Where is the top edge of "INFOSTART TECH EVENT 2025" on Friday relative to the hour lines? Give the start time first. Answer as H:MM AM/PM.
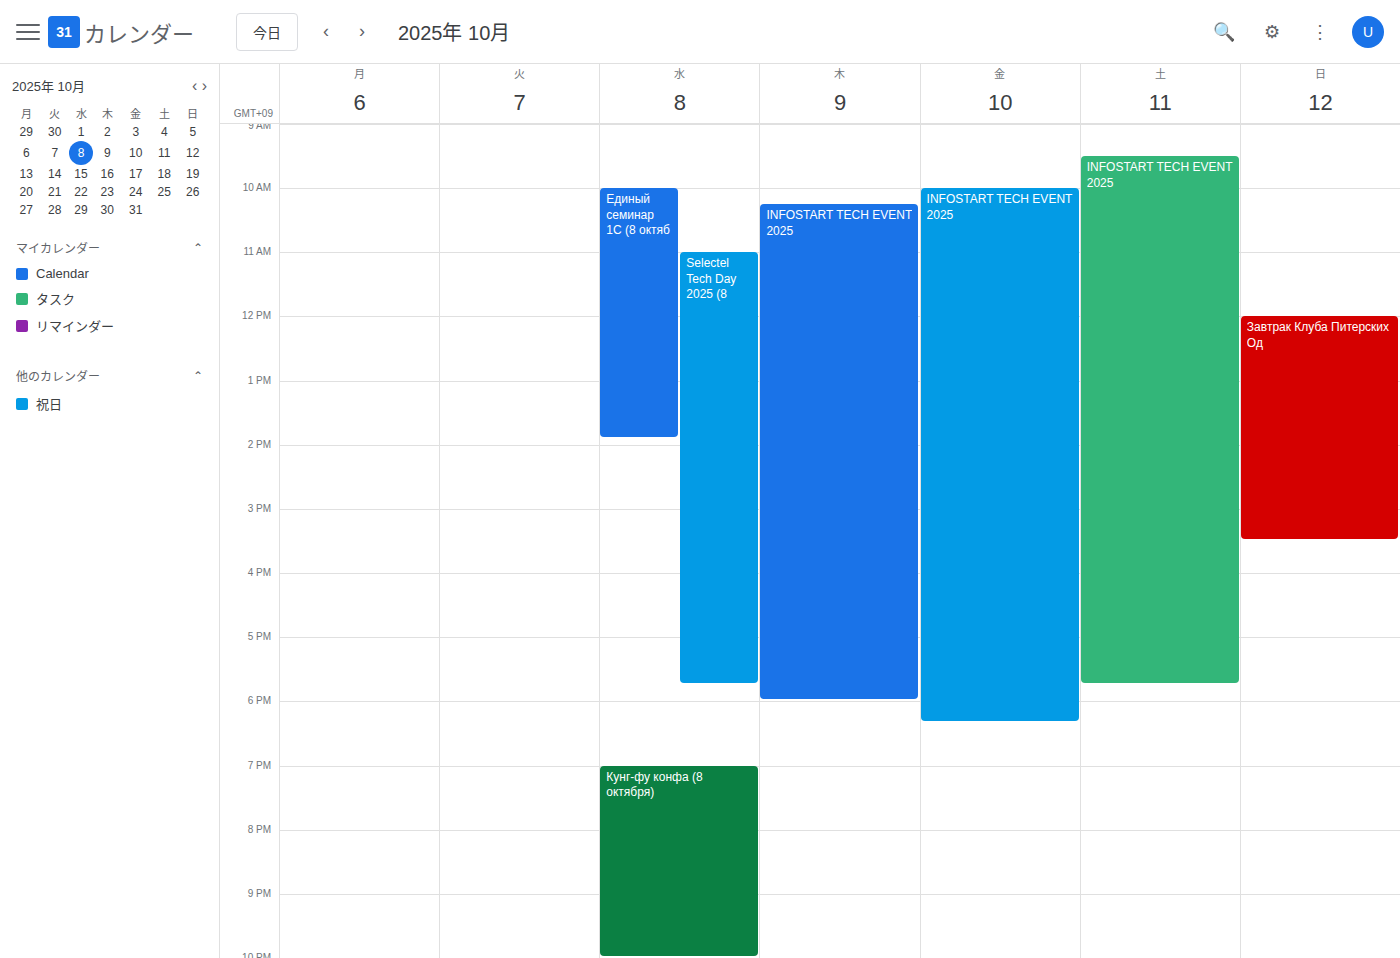
10:00 AM -- exactly on the 10 AM line.